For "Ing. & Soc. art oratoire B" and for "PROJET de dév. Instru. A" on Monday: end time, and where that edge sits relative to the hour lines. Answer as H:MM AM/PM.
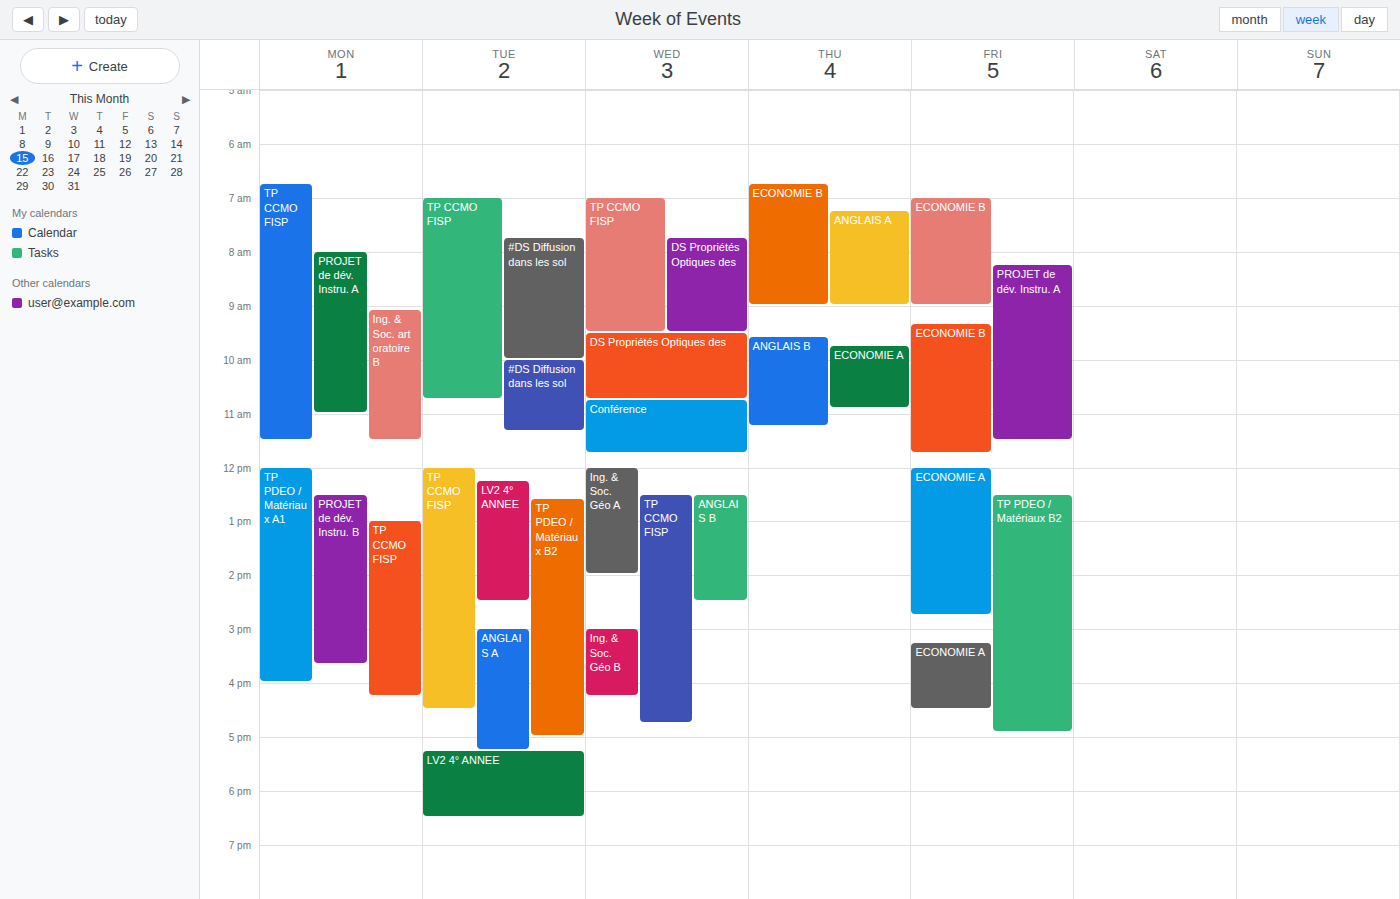
"Ing. & Soc. art oratoire B": 11:30 AM, halfway between the 11 AM and 12 PM lines. "PROJET de dév. Instru. A": 11:00 AM, exactly on the 11 AM line.